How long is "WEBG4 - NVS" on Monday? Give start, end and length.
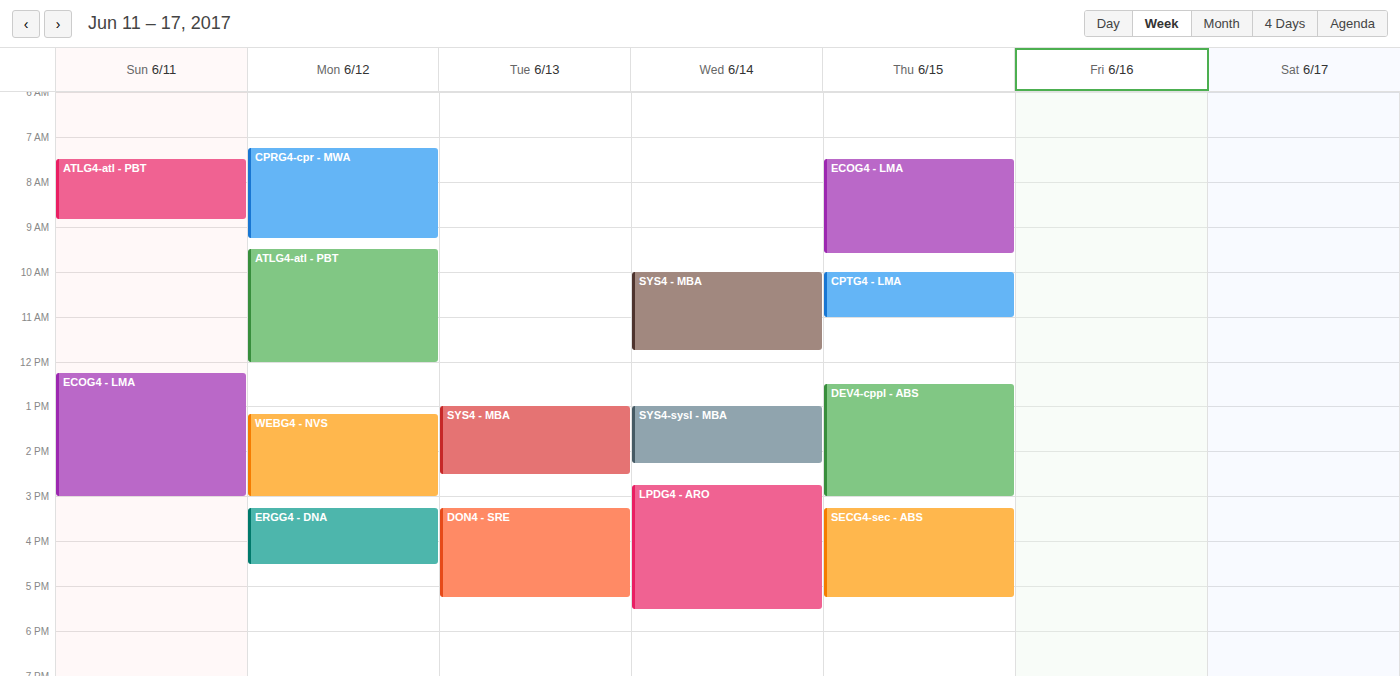
1:10 PM to 3:00 PM, 1 hour 50 minutes